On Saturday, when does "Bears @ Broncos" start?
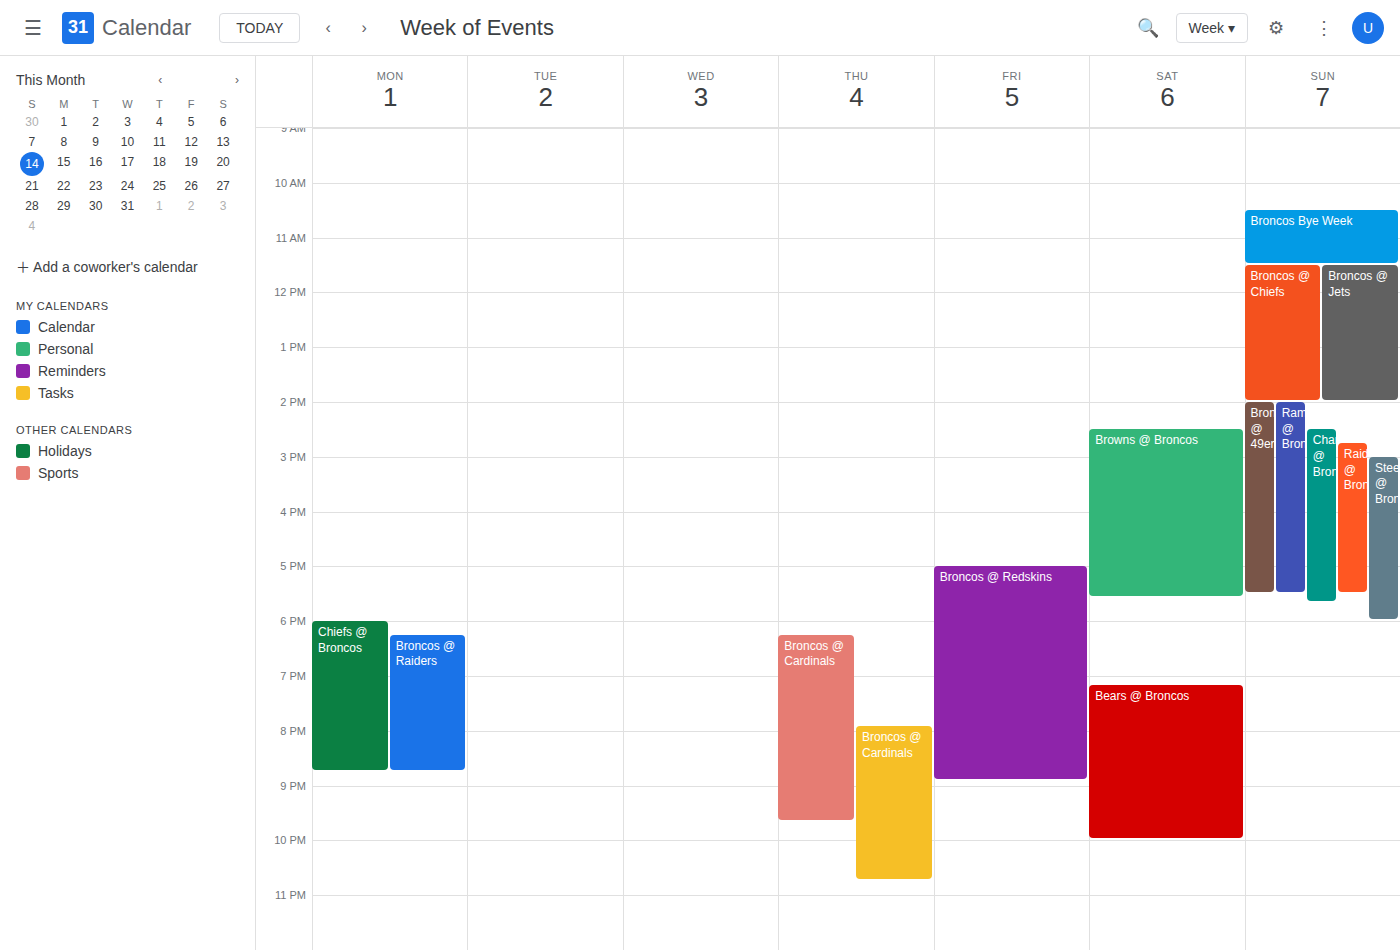
7:10 PM